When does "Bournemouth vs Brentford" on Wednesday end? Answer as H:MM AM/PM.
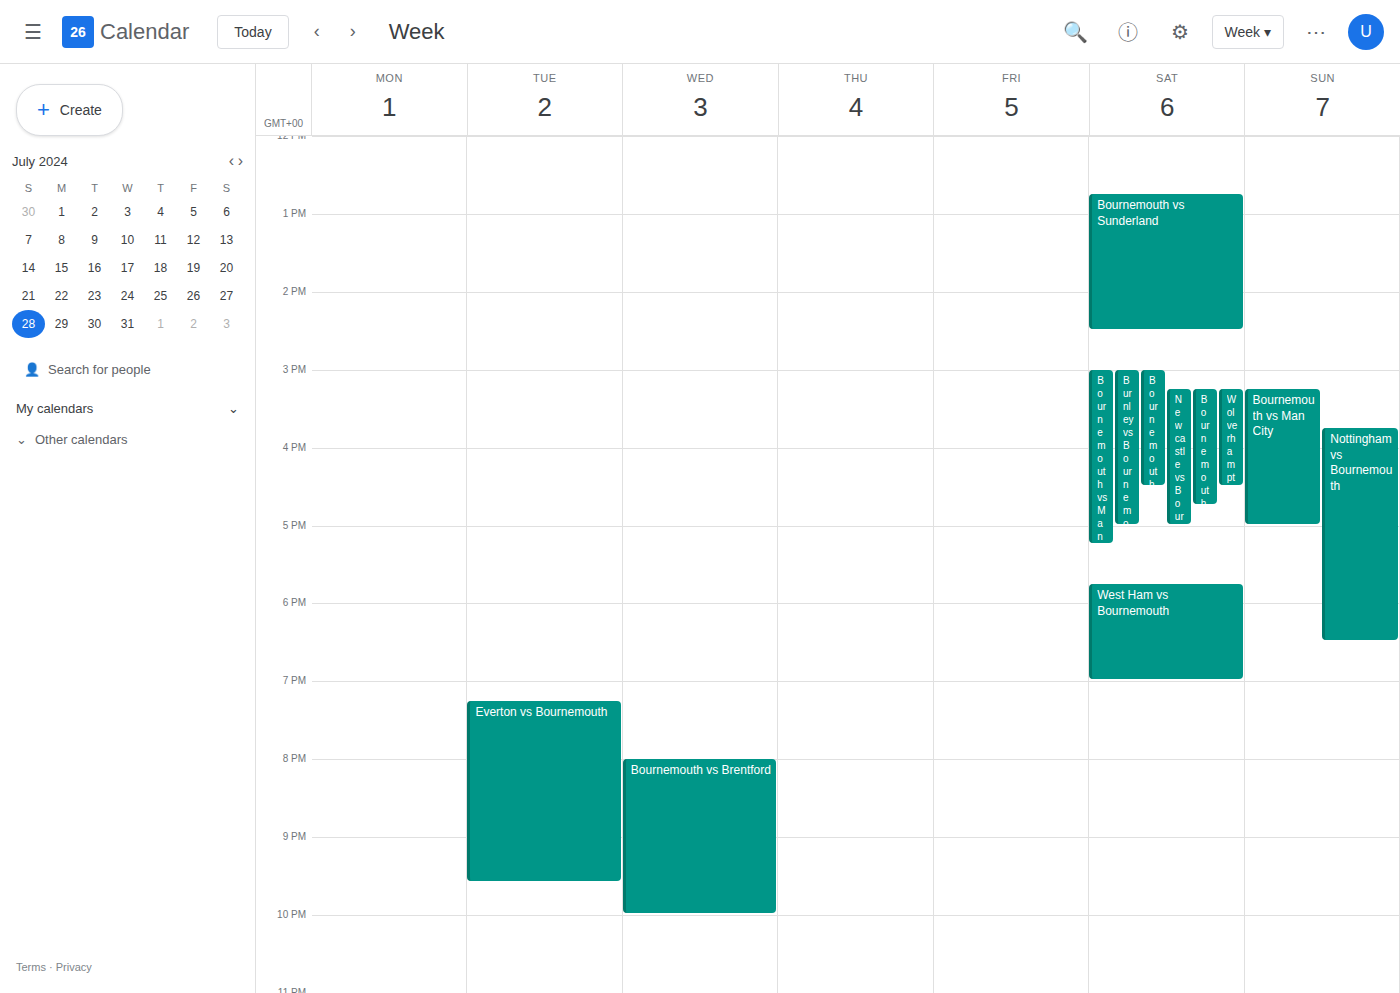
10:00 PM